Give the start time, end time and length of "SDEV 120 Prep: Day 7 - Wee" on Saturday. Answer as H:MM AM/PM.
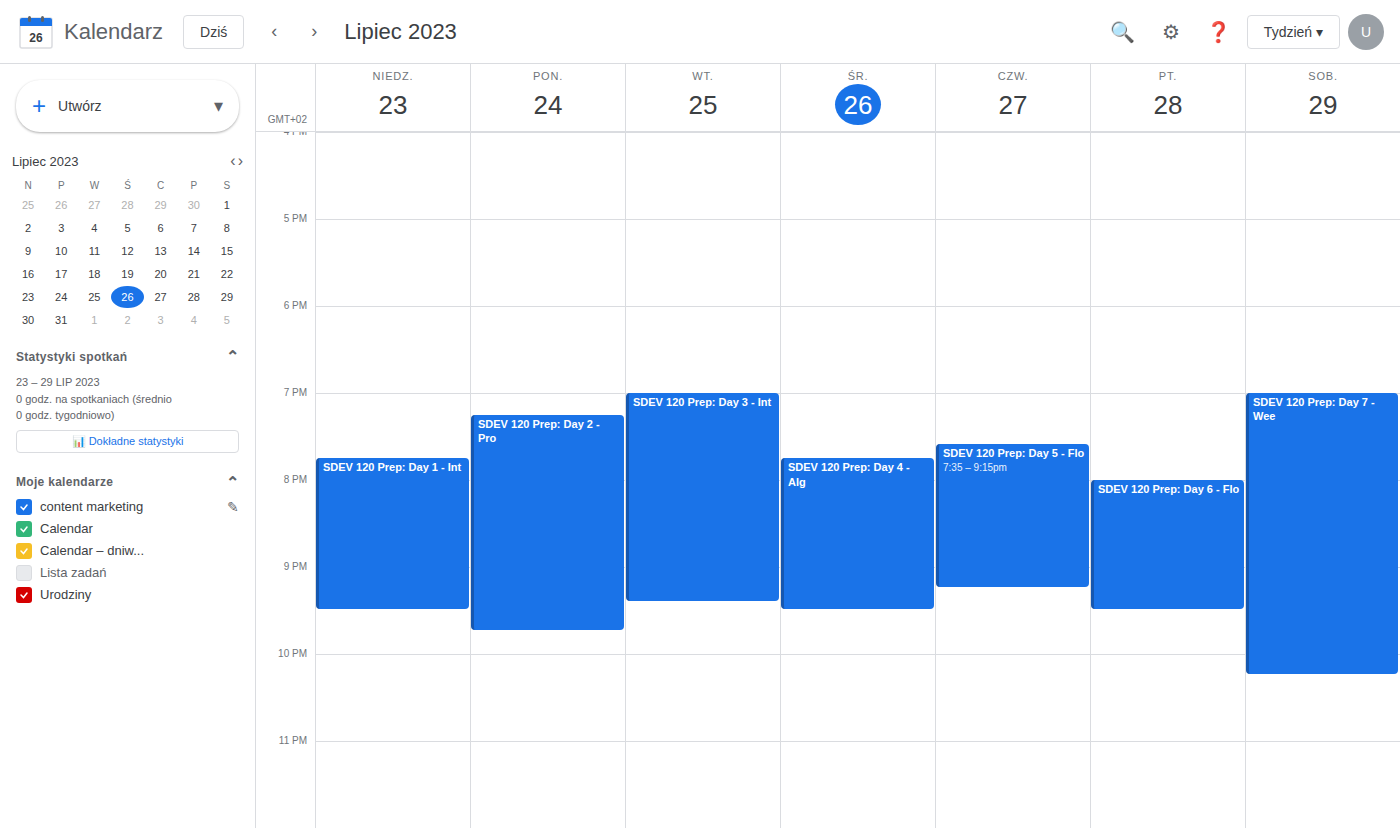
7:00 PM to 10:15 PM, 3 hours 15 minutes